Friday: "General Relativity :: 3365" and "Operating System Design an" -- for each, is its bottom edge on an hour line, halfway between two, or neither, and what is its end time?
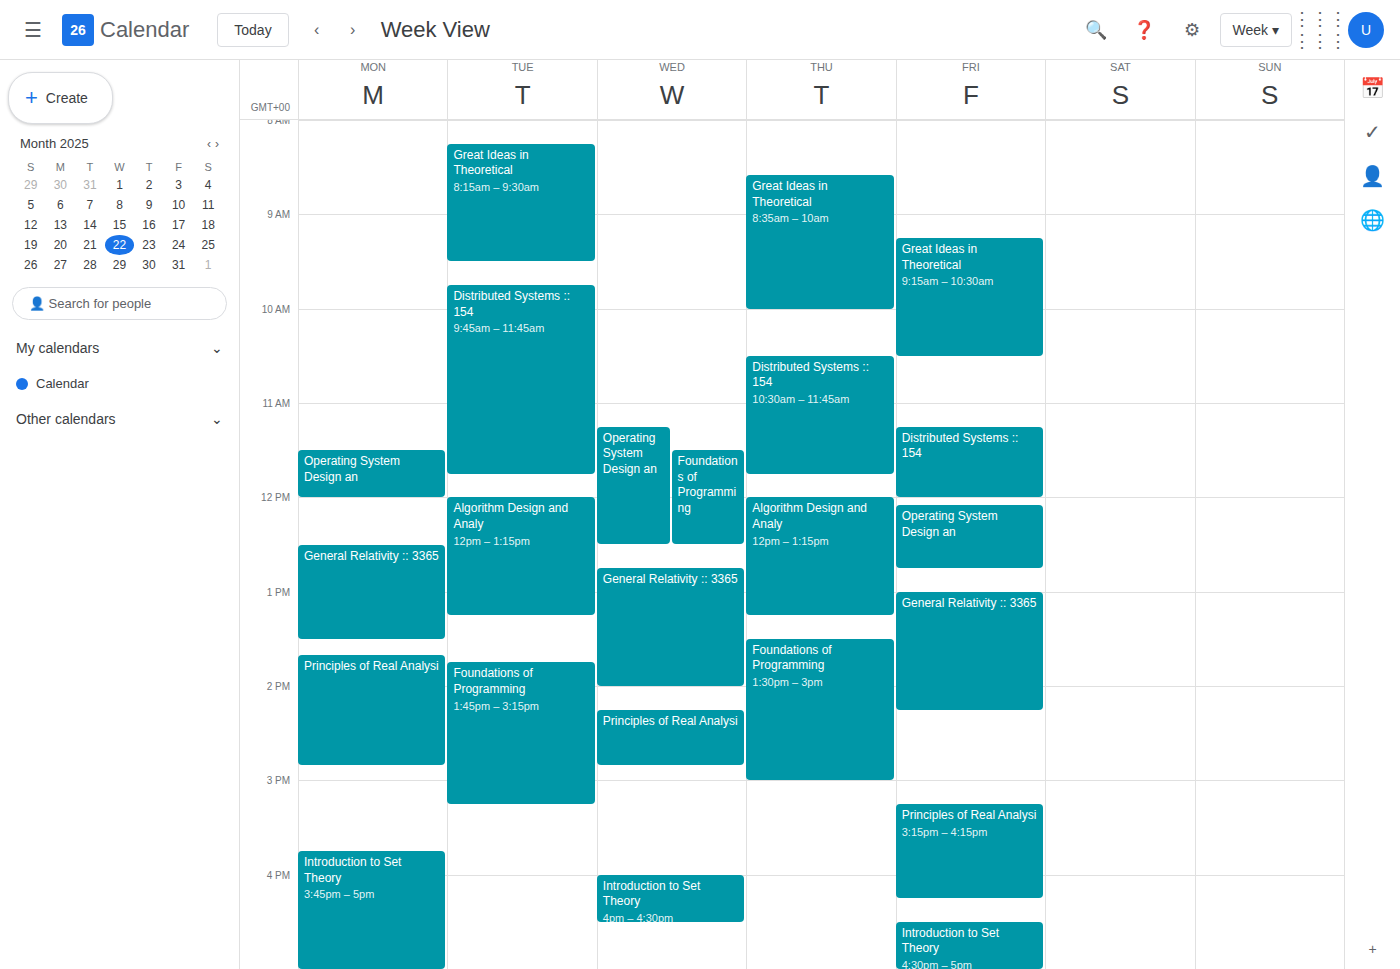
"General Relativity :: 3365": 2:15 PM, neither: a quarter of the way from the 2 PM line to the 3 PM line. "Operating System Design an": 12:45 PM, neither: three quarters of the way from the 12 PM line to the 1 PM line.